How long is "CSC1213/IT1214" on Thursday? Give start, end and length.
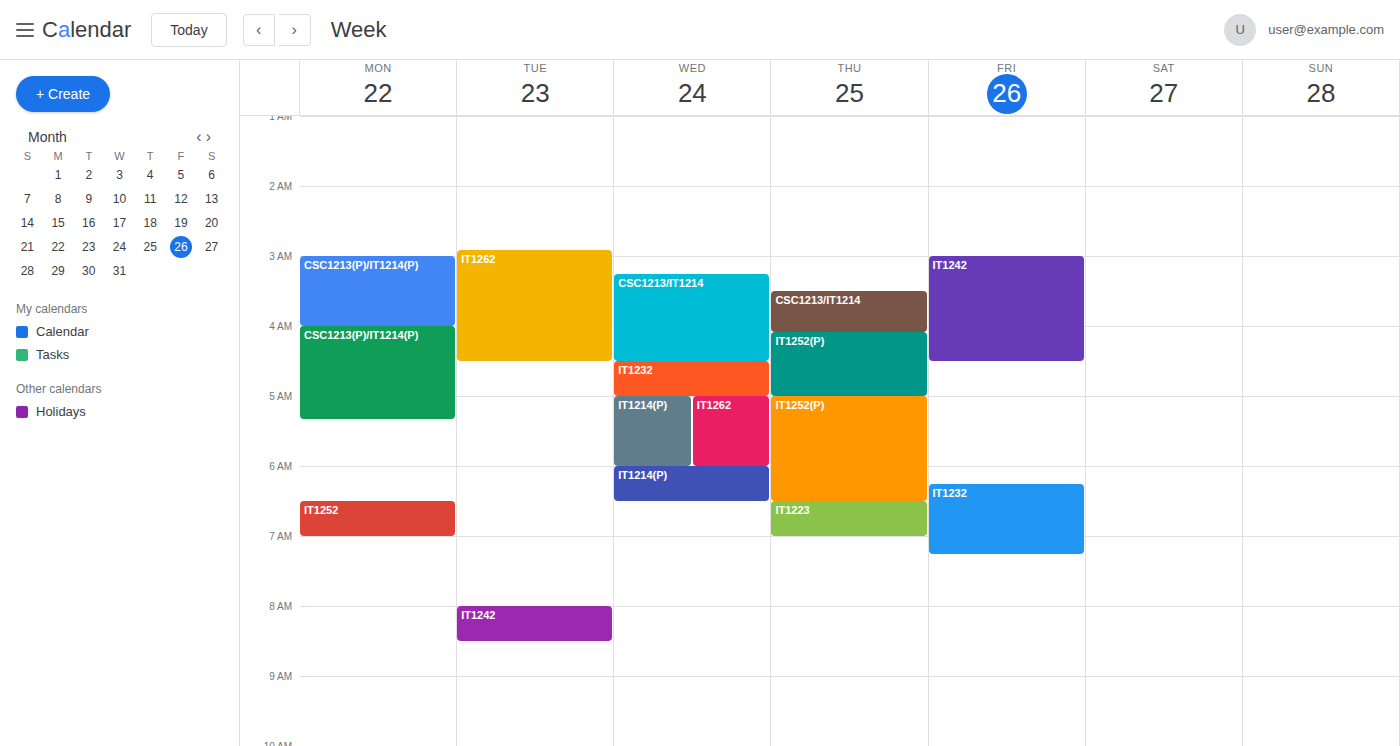
03:30 to 04:05, 35 minutes